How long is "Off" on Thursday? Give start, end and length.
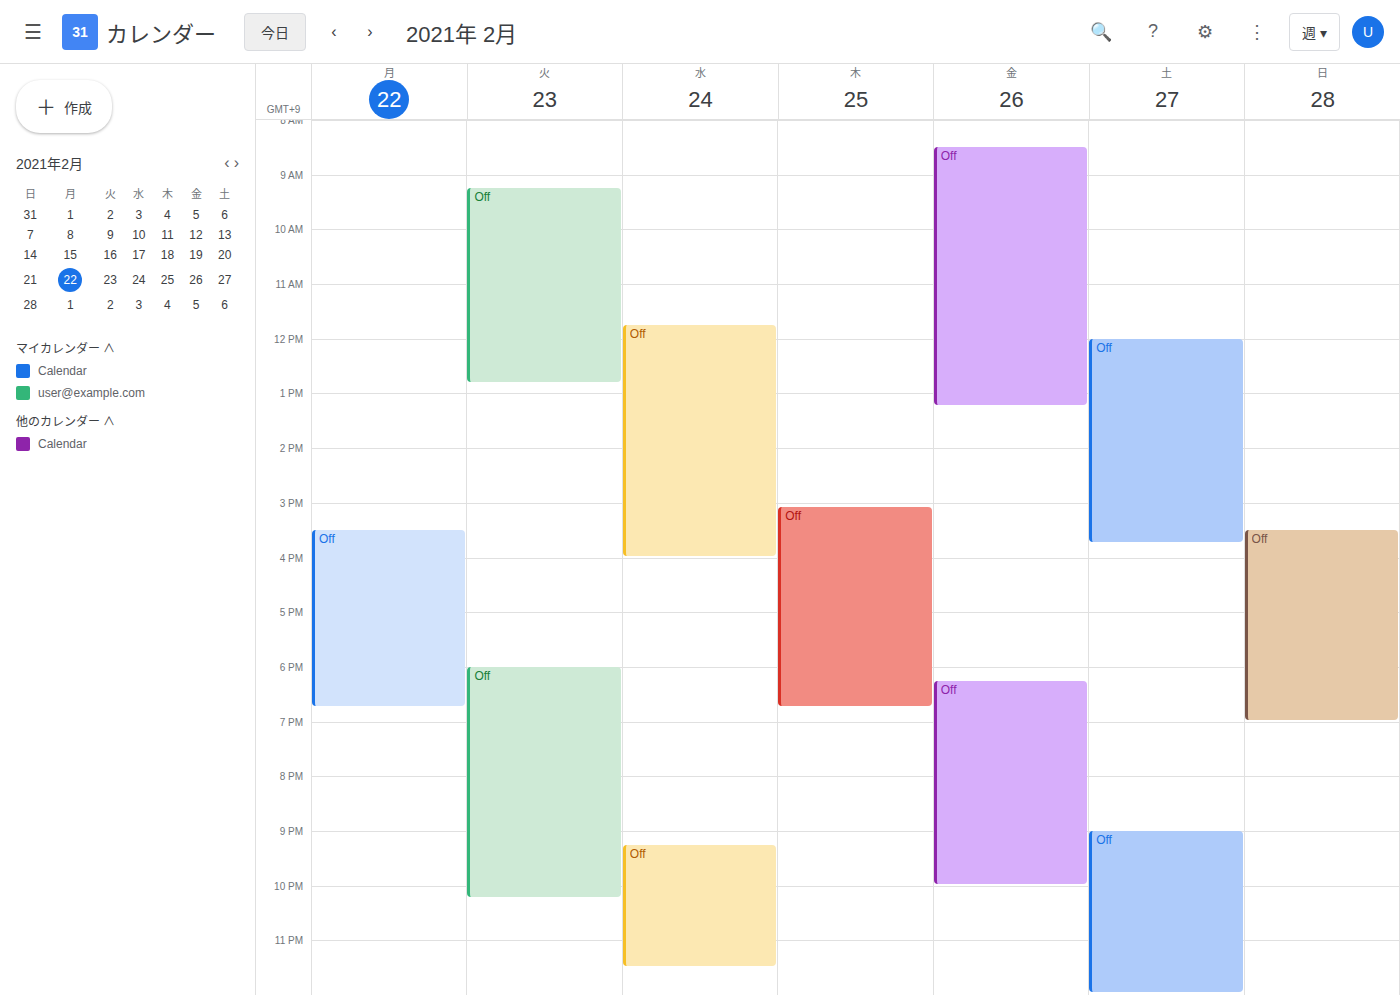
3:05 PM to 6:45 PM, 3 hours 40 minutes